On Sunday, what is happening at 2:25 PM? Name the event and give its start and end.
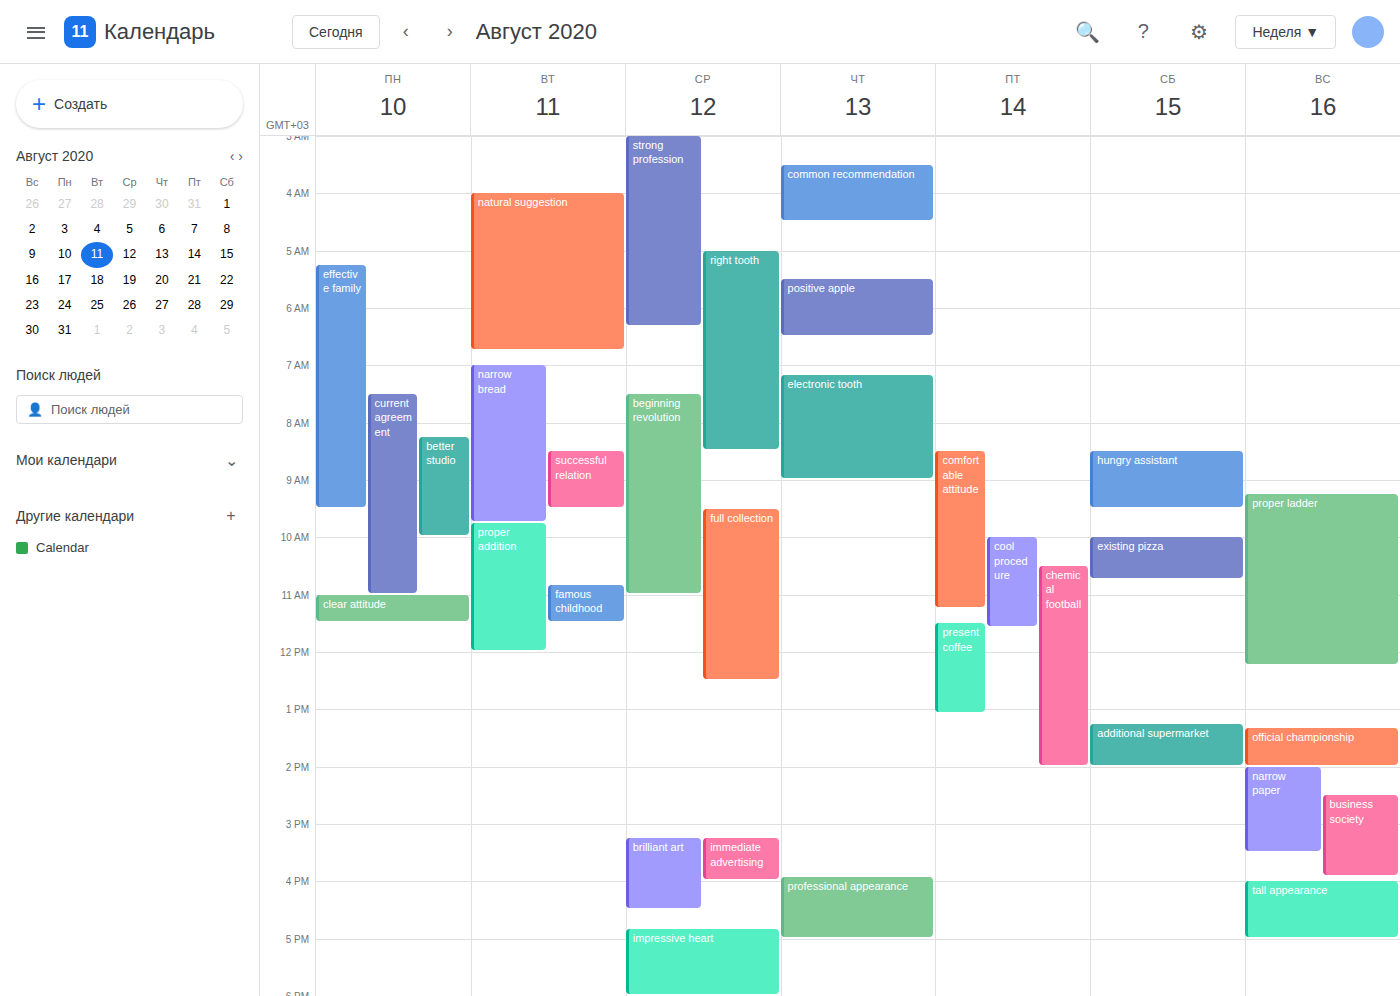
"narrow paper", 2:00 PM to 3:30 PM